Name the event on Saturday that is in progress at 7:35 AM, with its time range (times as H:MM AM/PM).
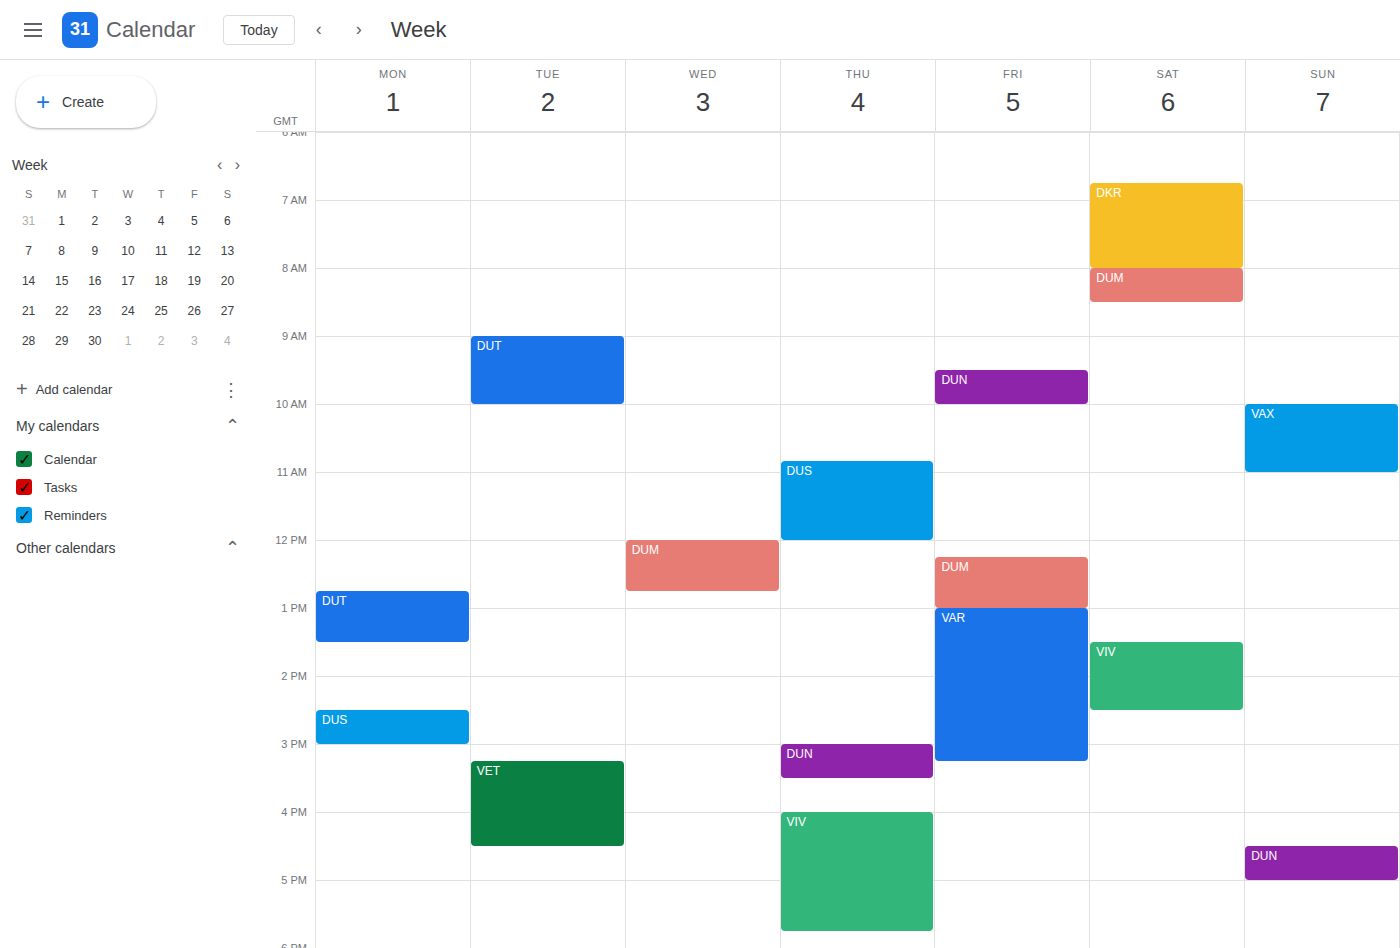
"DKR", 6:45 AM to 8:00 AM